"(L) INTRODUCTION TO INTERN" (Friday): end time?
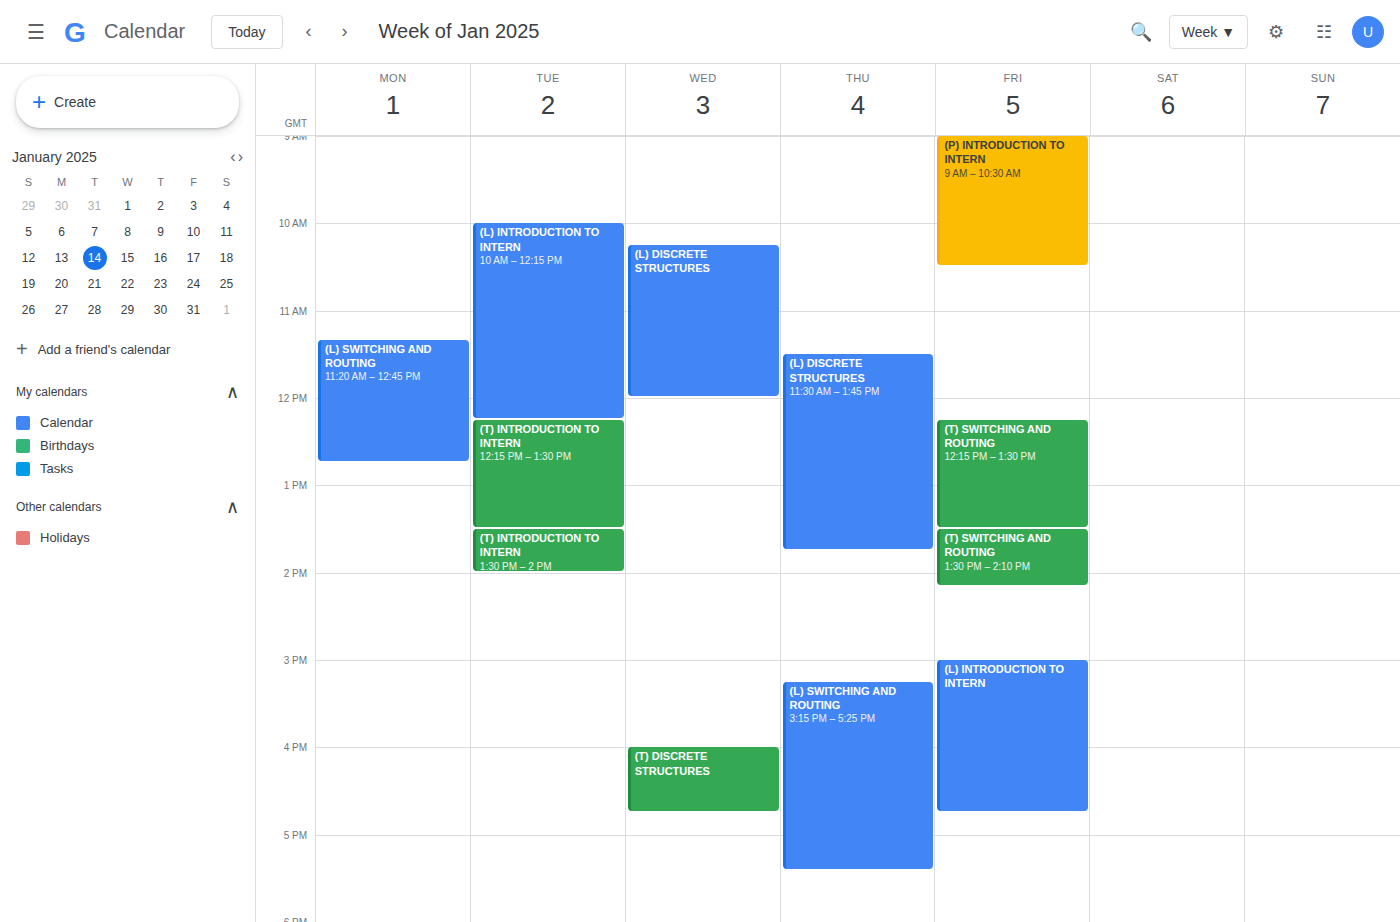
4:45 PM